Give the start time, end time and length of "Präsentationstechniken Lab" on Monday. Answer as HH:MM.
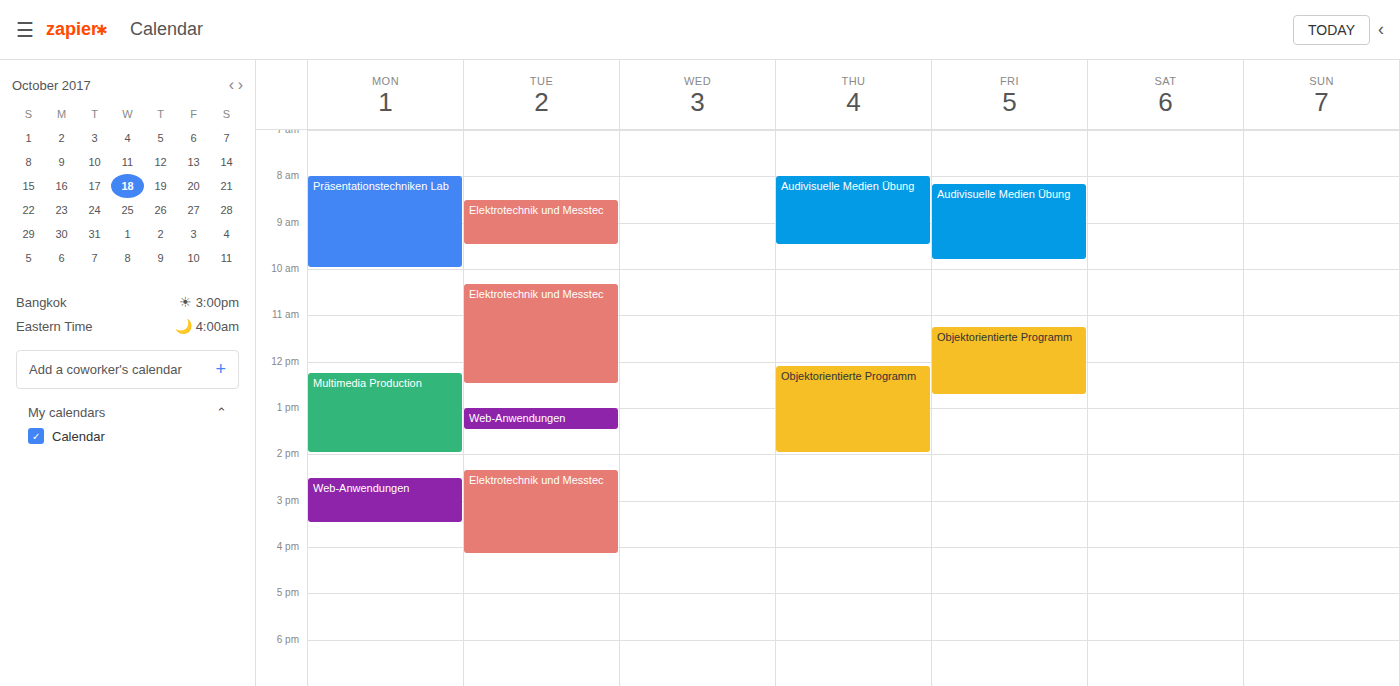
08:00 to 10:00, 2 hours